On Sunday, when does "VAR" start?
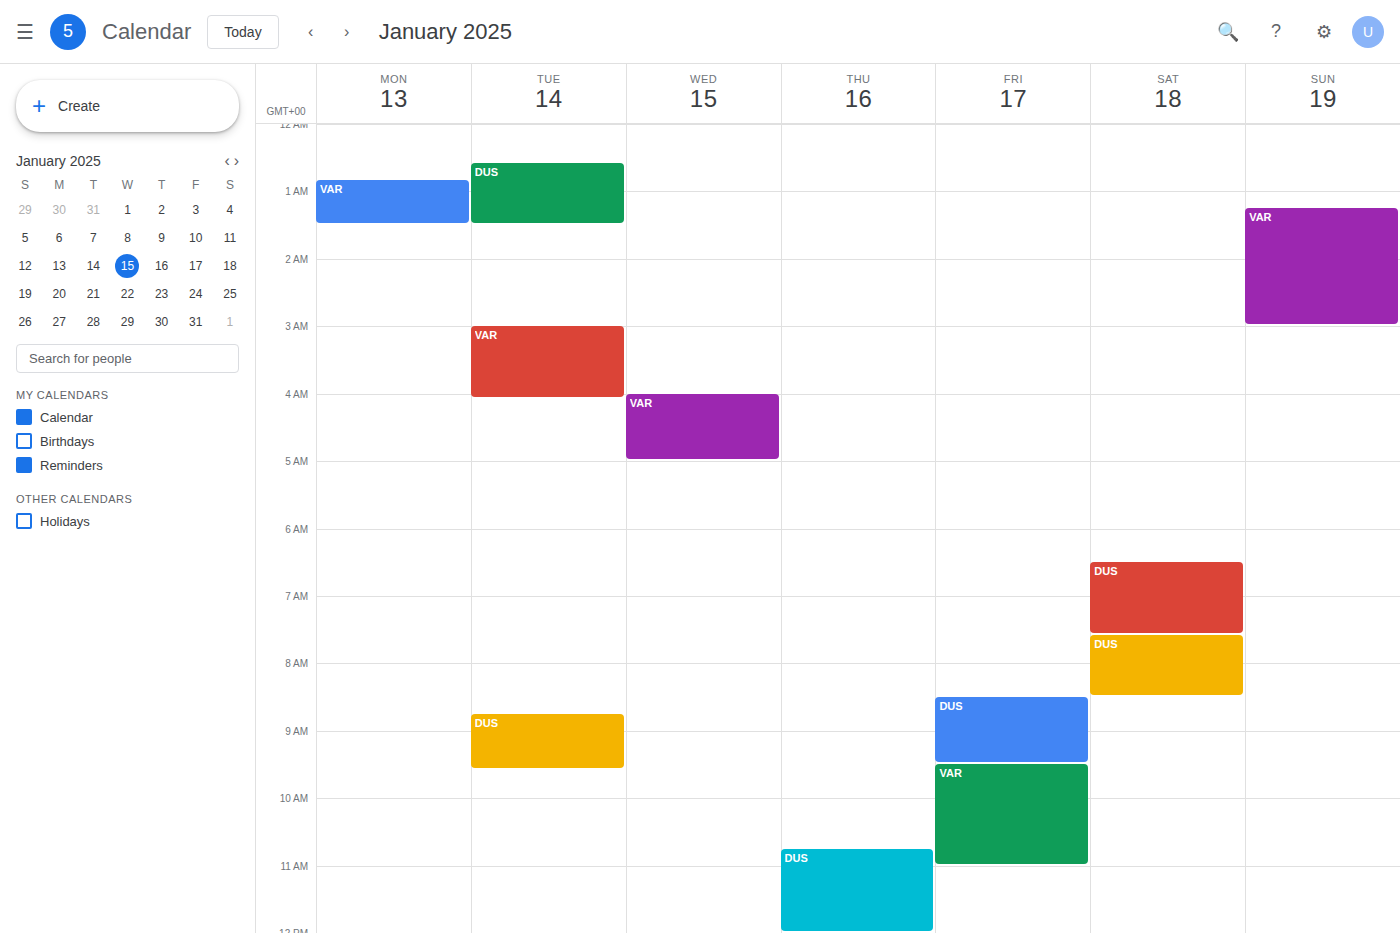
1:15 AM